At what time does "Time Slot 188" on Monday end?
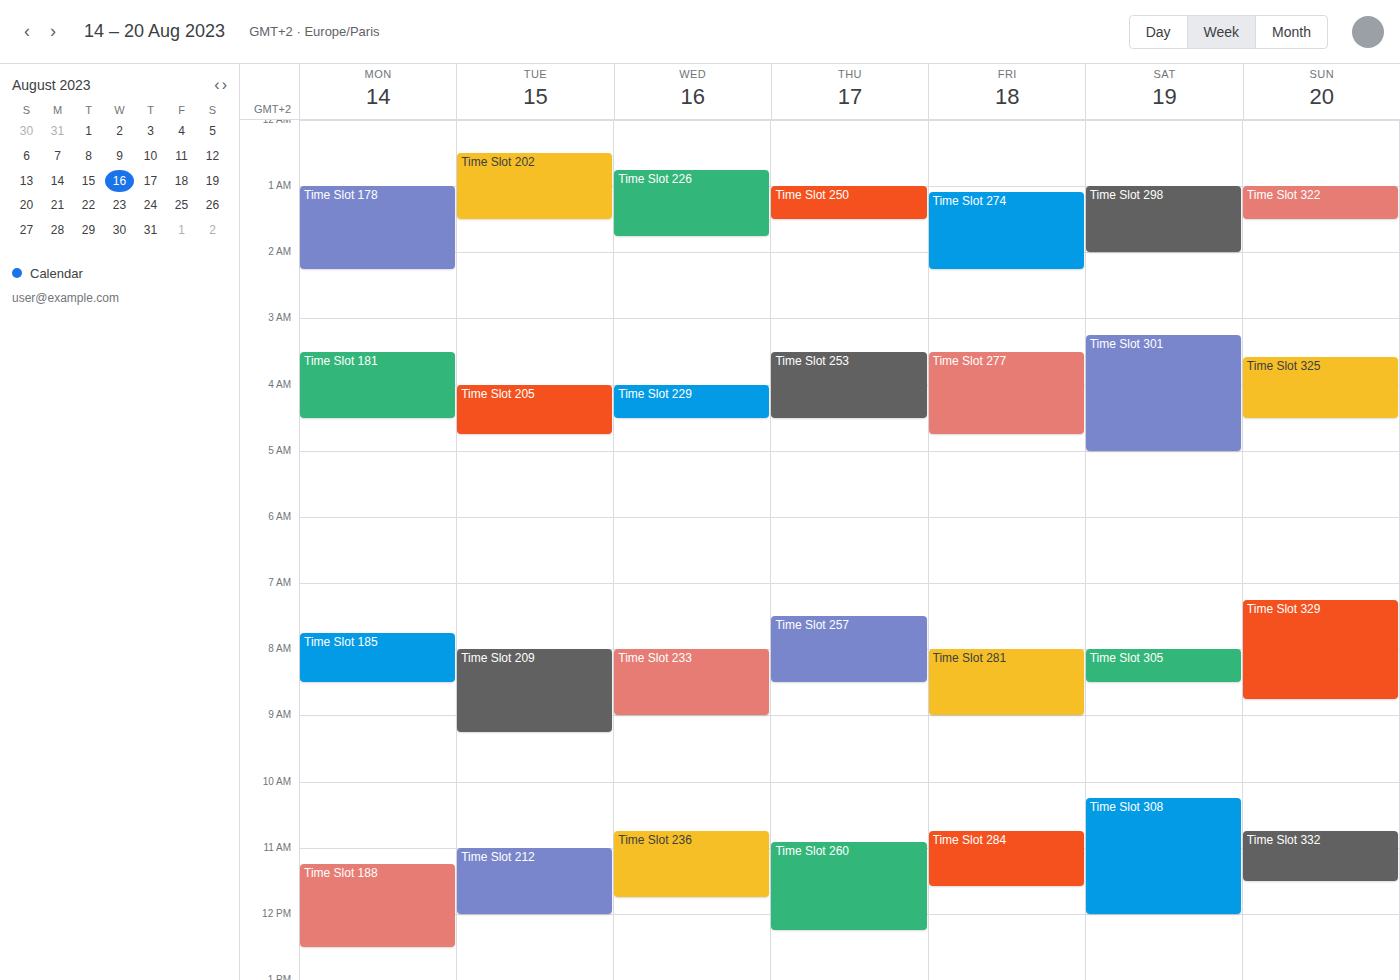
12:30 PM